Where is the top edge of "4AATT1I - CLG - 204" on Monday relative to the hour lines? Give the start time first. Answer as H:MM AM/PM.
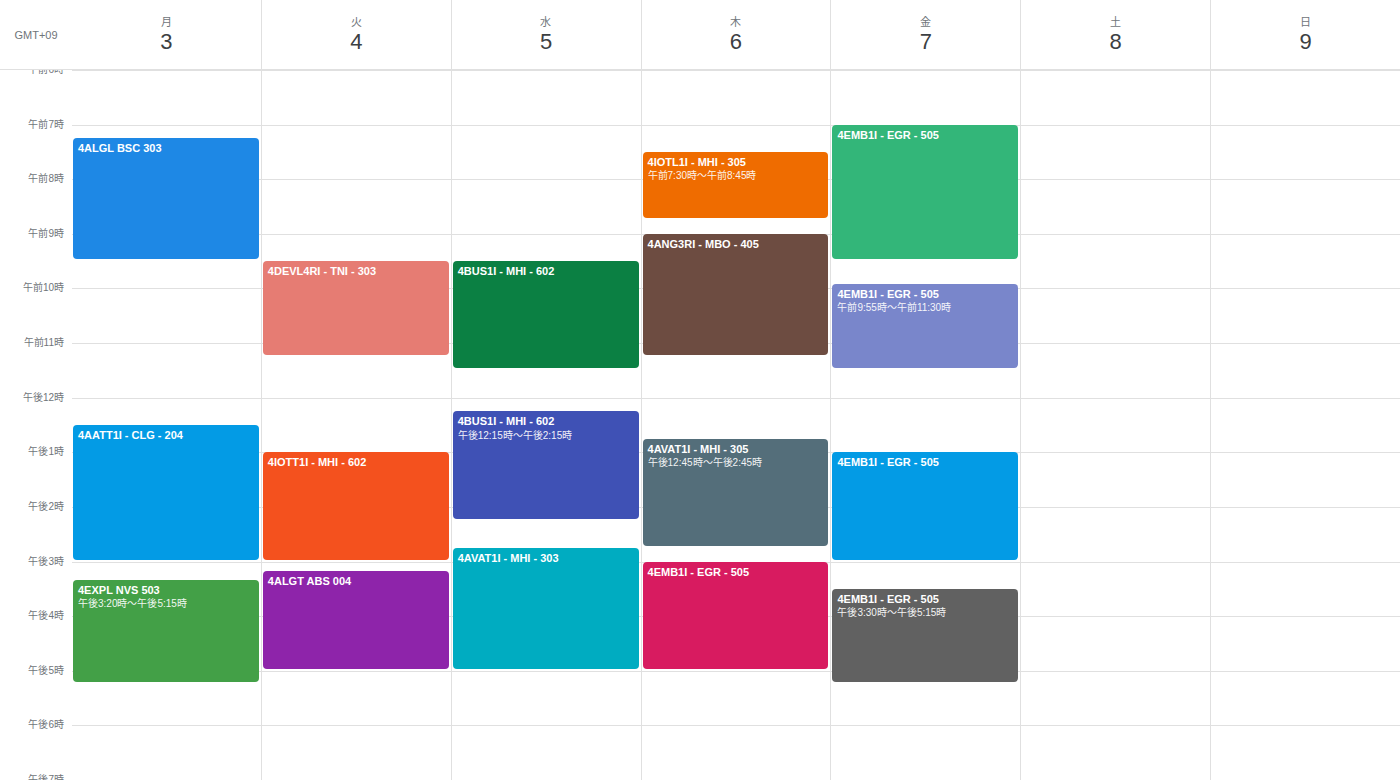
12:30 PM -- halfway between the 12 PM and 1 PM lines.